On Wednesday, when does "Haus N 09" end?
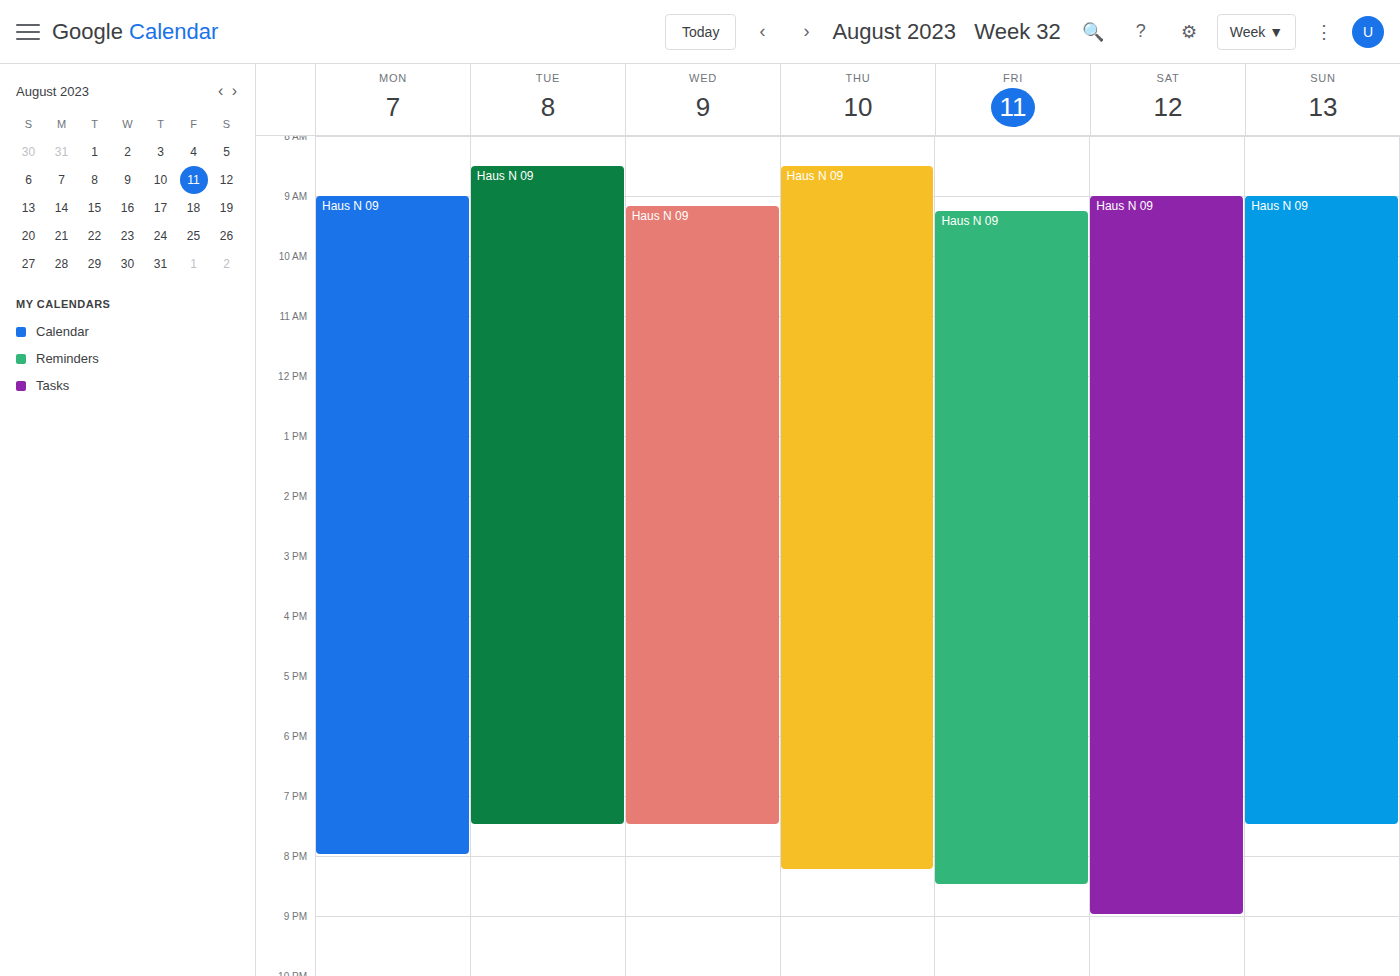
7:30 PM